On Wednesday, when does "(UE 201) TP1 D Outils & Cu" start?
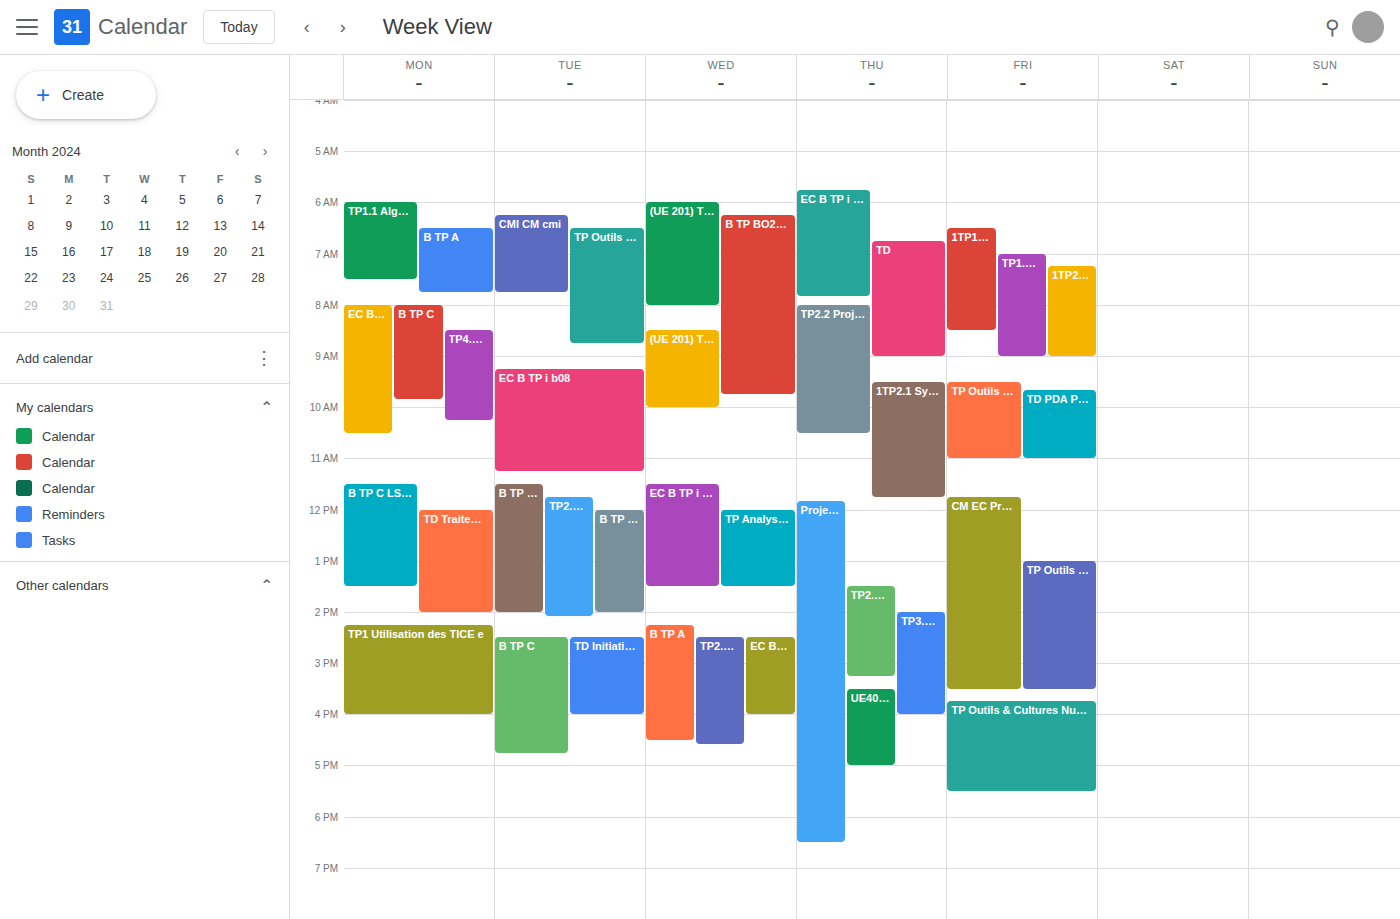
6:00 AM